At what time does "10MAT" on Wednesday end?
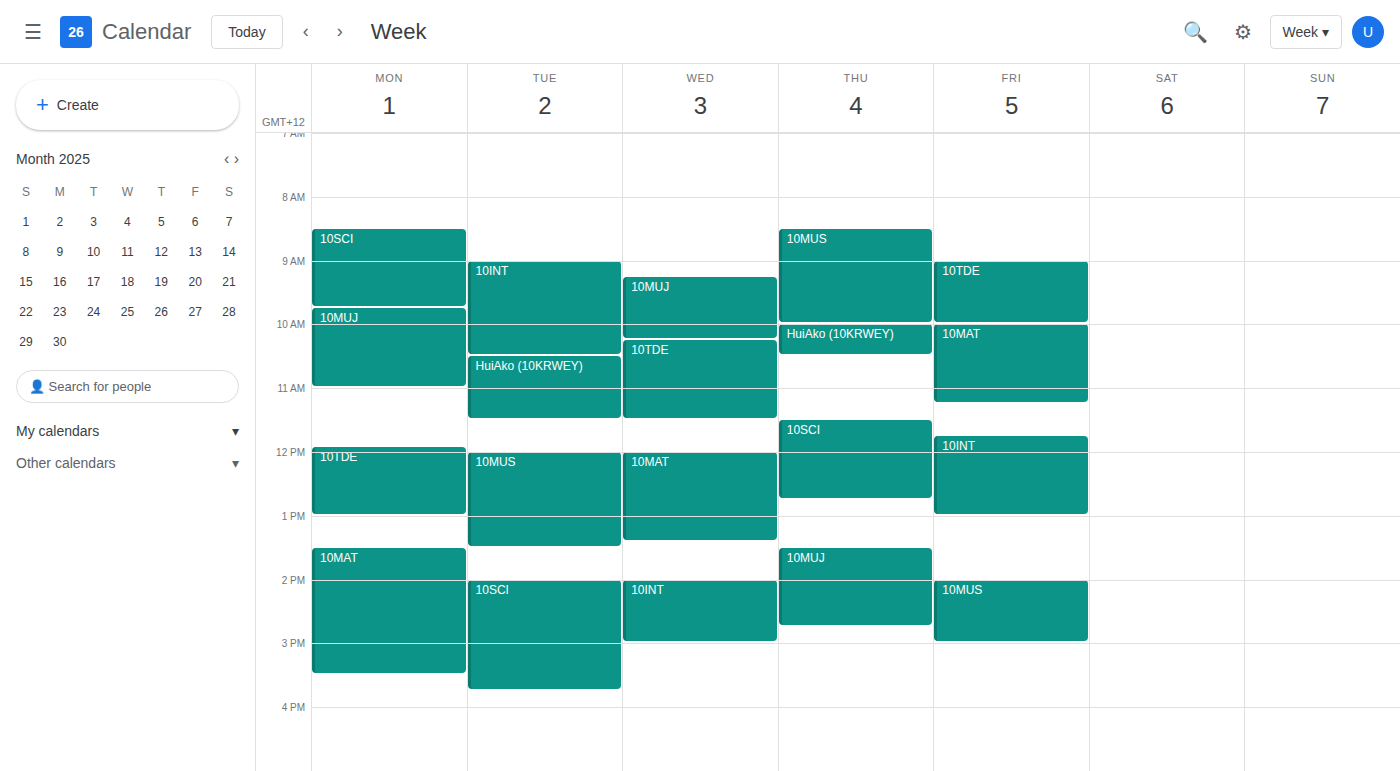
1:25 PM